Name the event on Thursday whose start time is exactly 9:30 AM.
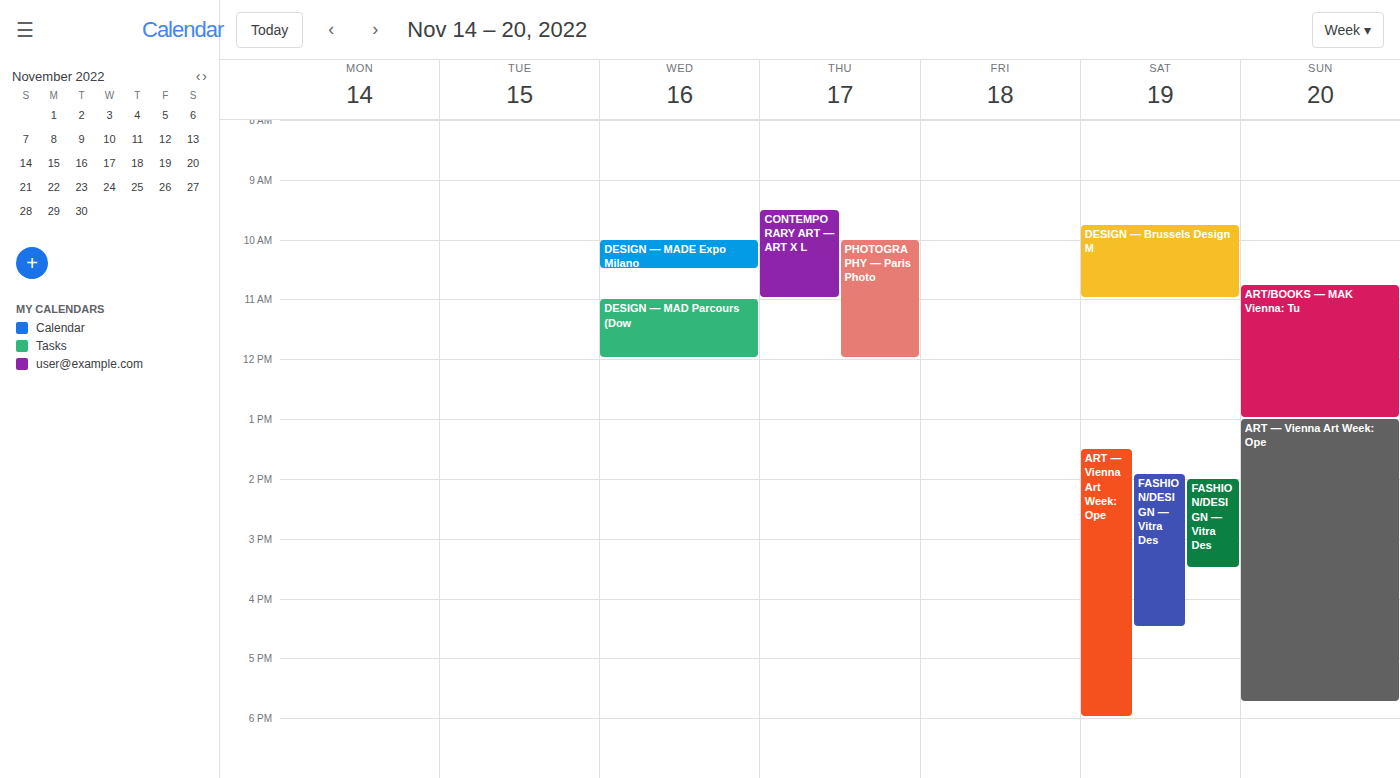
"CONTEMPORARY ART — ART X L"